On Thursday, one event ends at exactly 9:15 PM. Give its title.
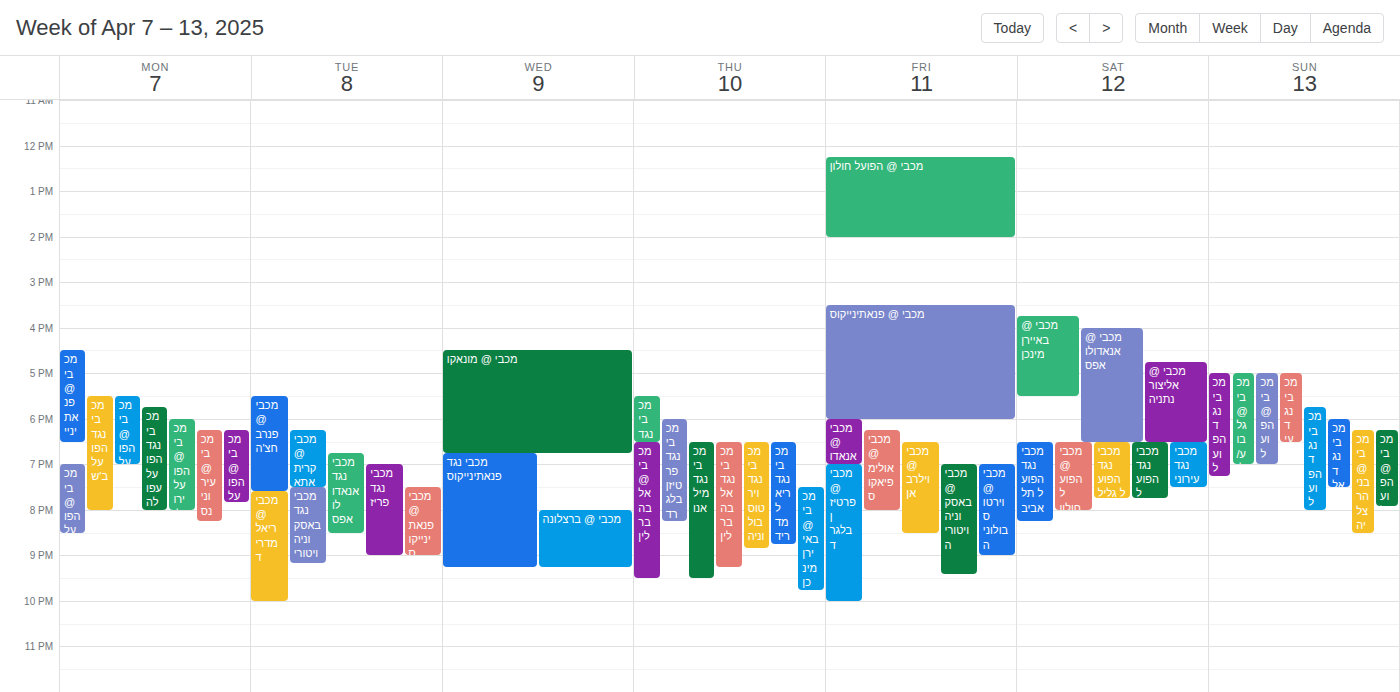
"מכבי נגד אלבה ברלין"